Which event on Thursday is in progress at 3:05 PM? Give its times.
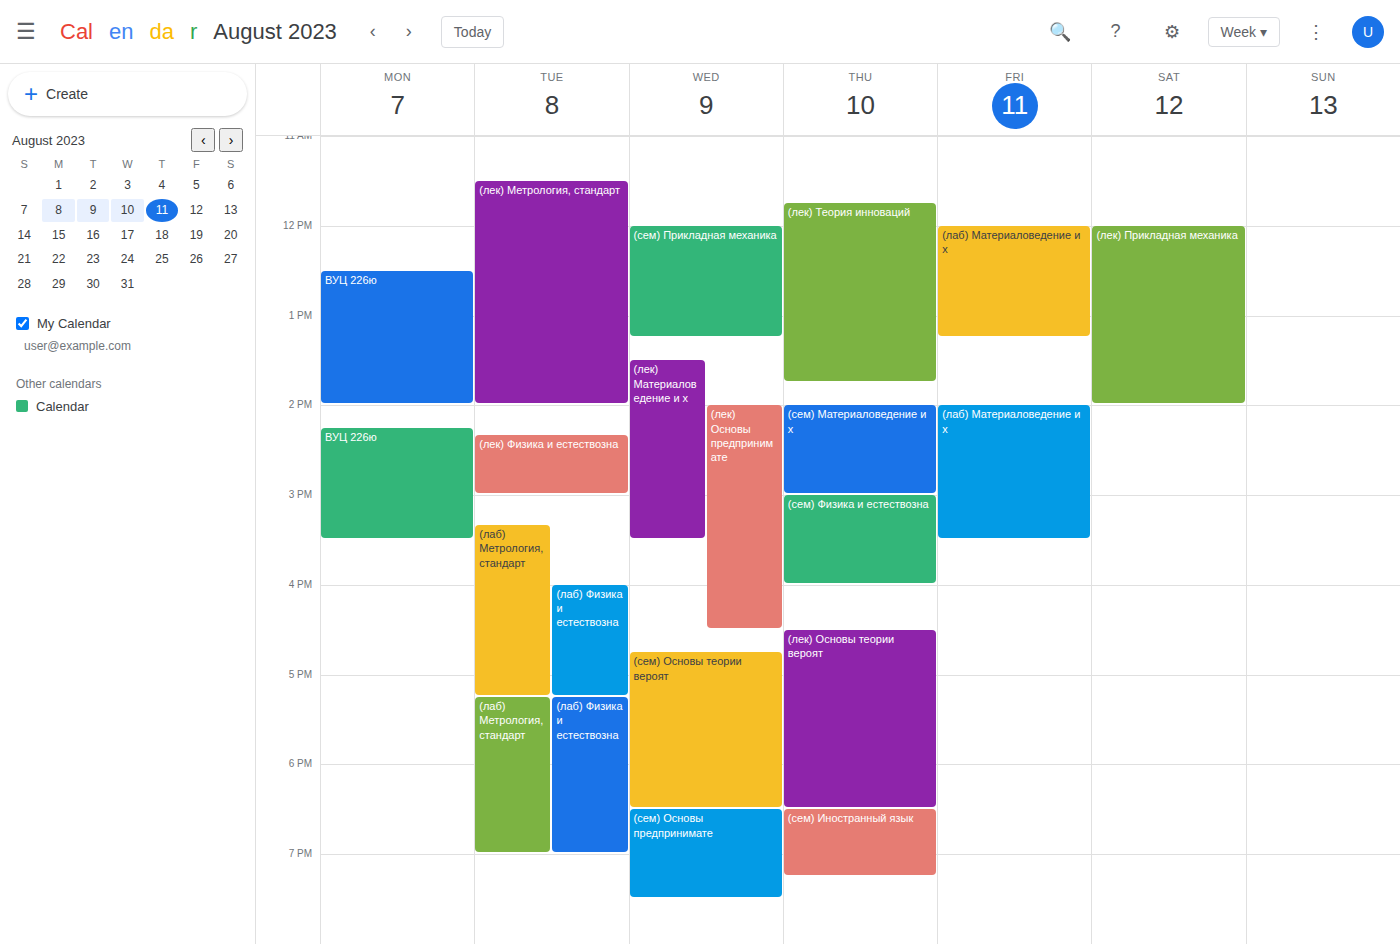
"(сем) Физика и естествозна", 3:00 PM to 4:00 PM